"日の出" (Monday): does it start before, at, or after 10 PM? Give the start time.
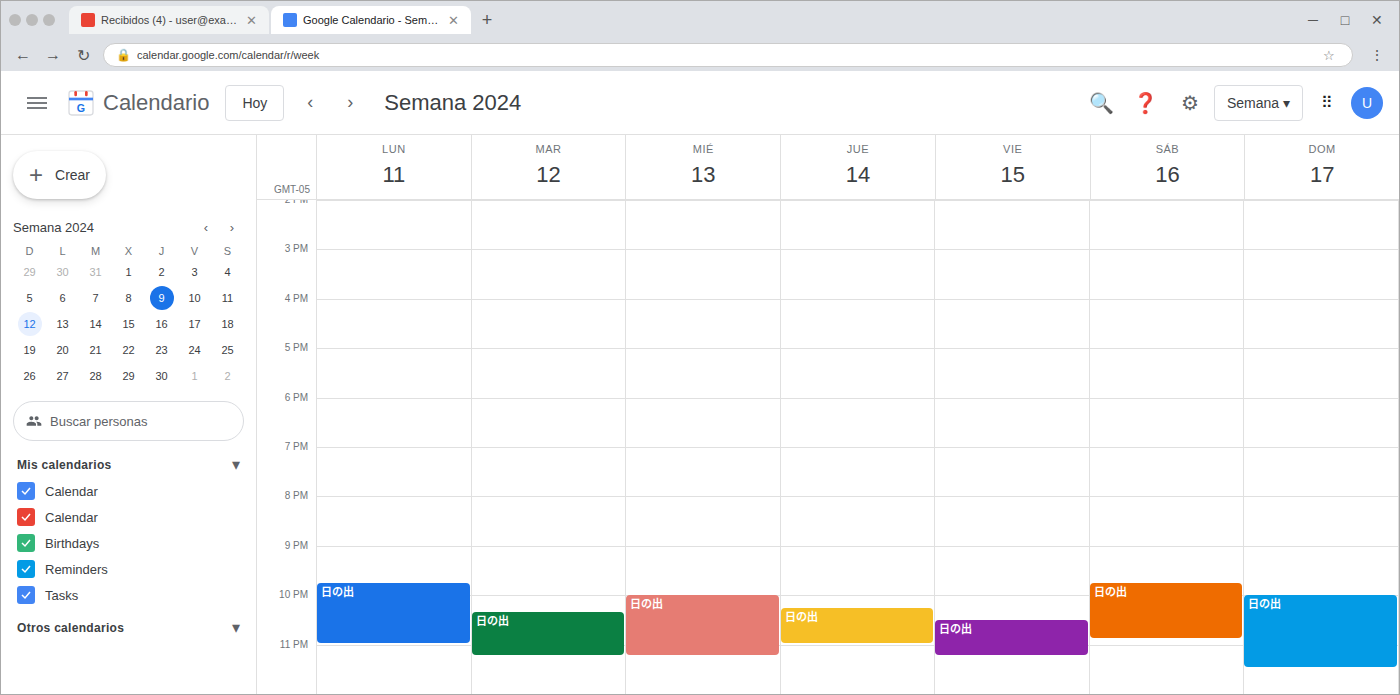
9:45 PM -- before 10 PM, 15 minutes above the 10 PM line.